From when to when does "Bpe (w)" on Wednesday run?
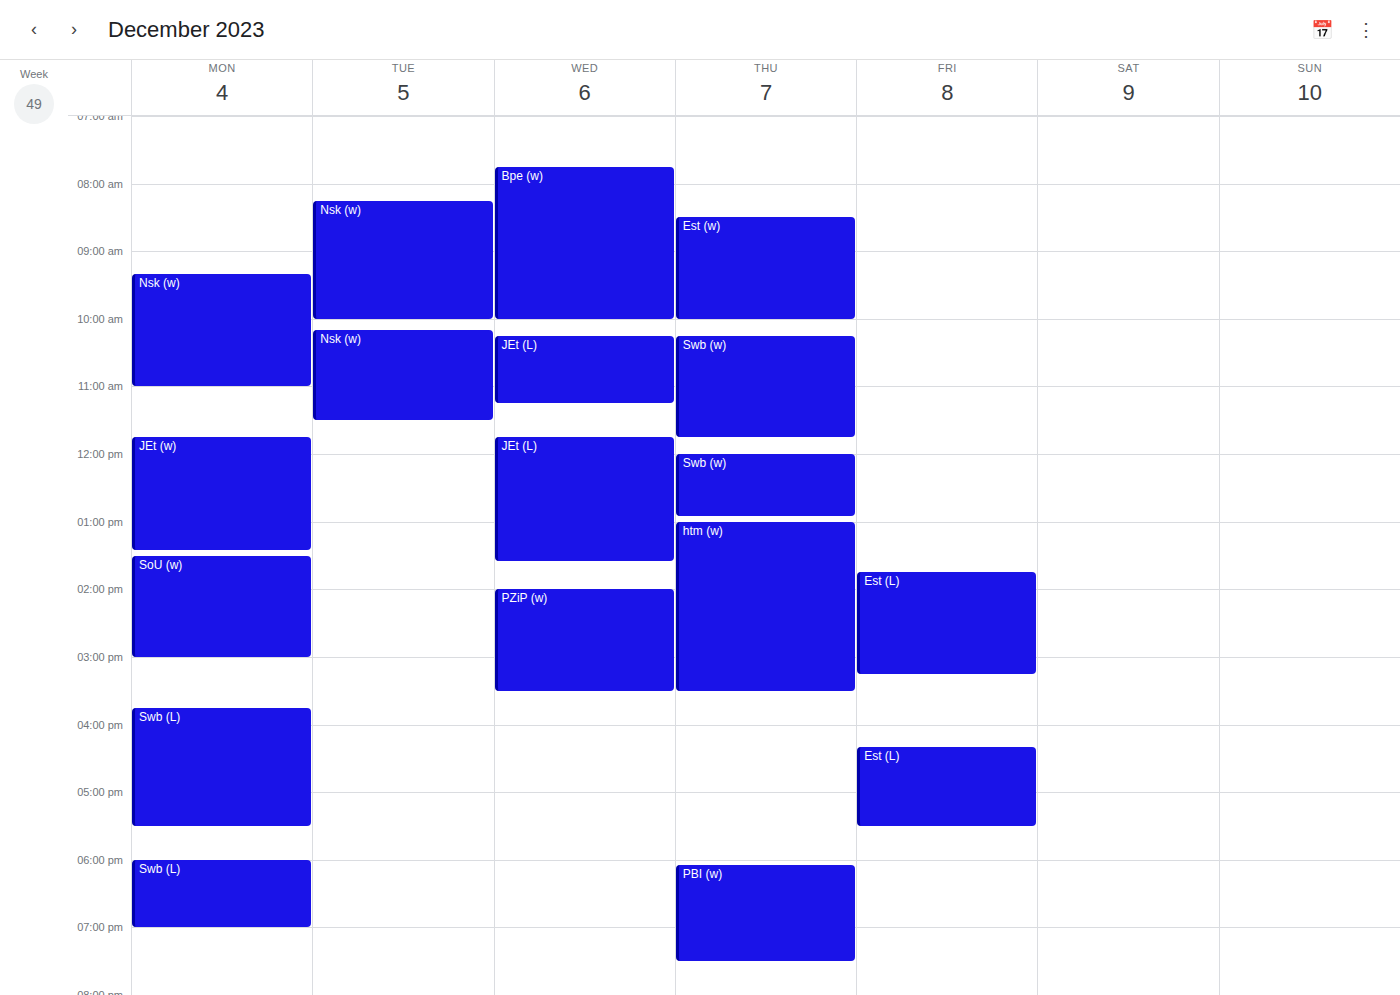
7:45 AM to 10:00 AM